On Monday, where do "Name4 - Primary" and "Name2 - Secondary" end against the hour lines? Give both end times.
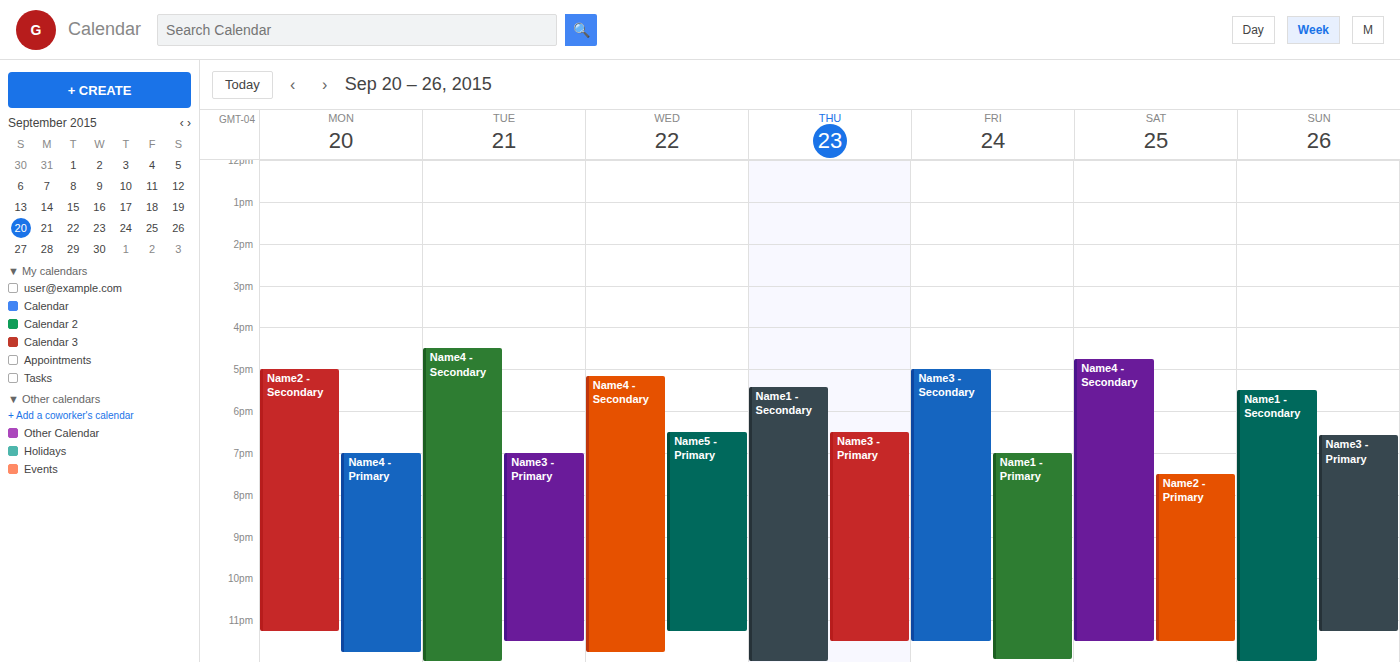
"Name4 - Primary": 11:45 PM, neither: three quarters of the way from the 11 PM line to the 12 AM line. "Name2 - Secondary": 11:15 PM, neither: a quarter of the way from the 11 PM line to the 12 AM line.